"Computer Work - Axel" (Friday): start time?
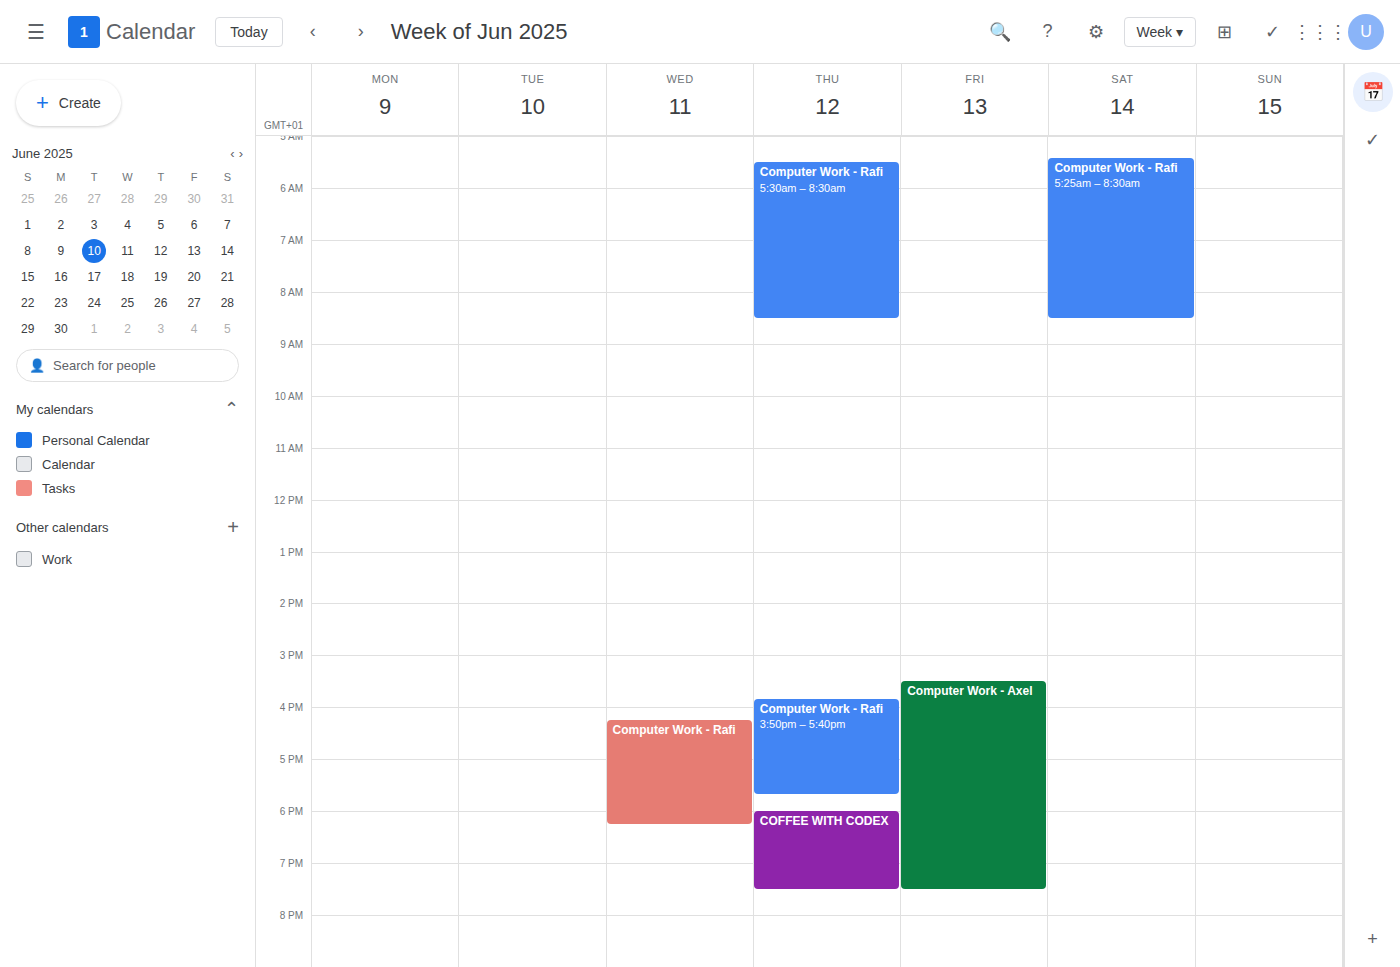
3:30 PM